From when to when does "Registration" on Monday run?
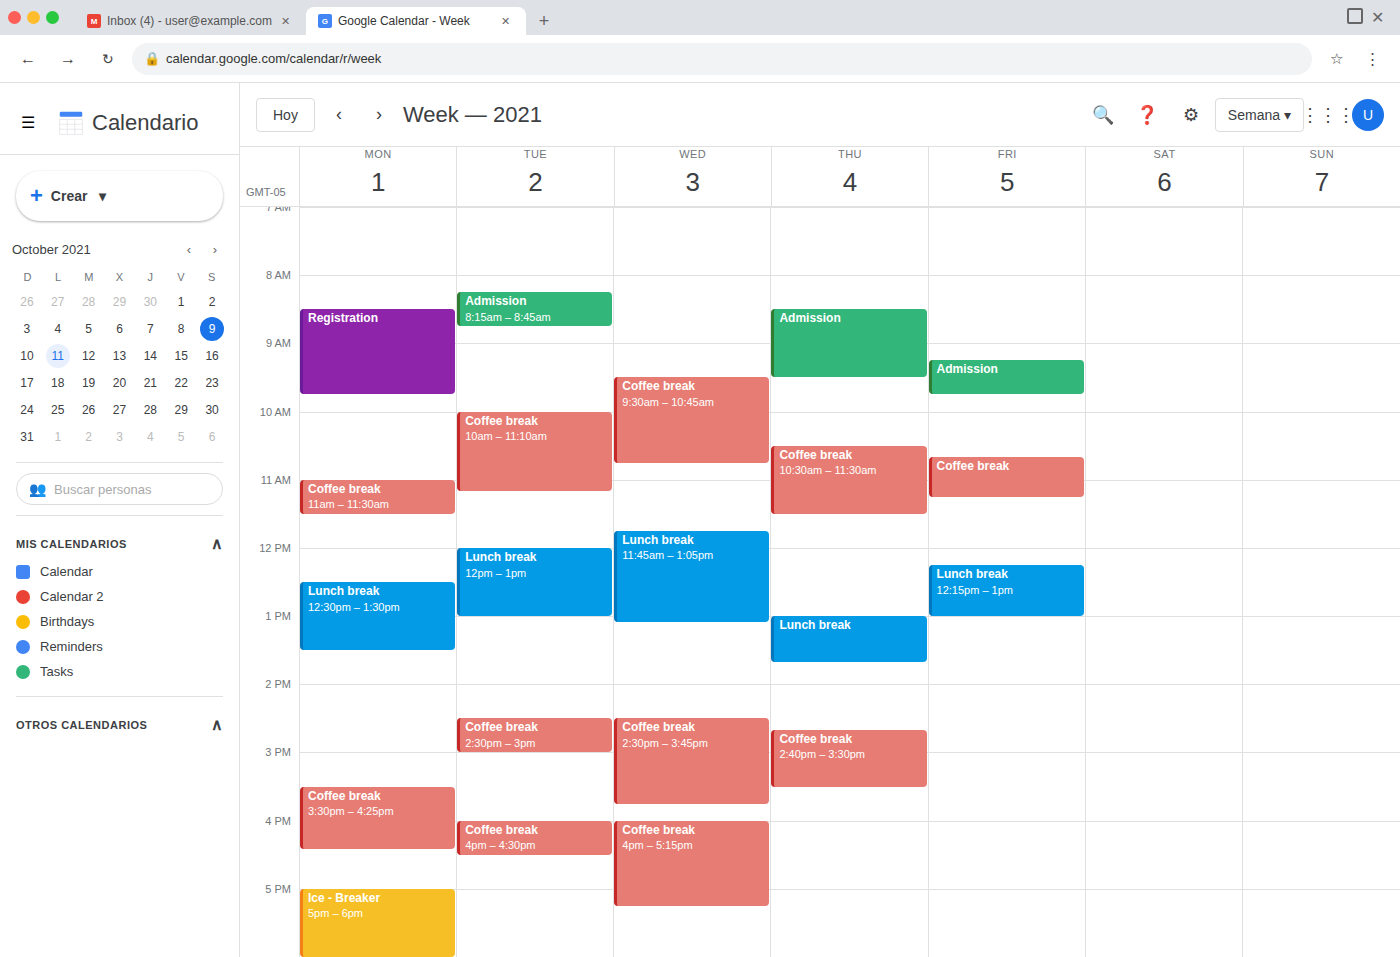
8:30 AM to 9:45 AM